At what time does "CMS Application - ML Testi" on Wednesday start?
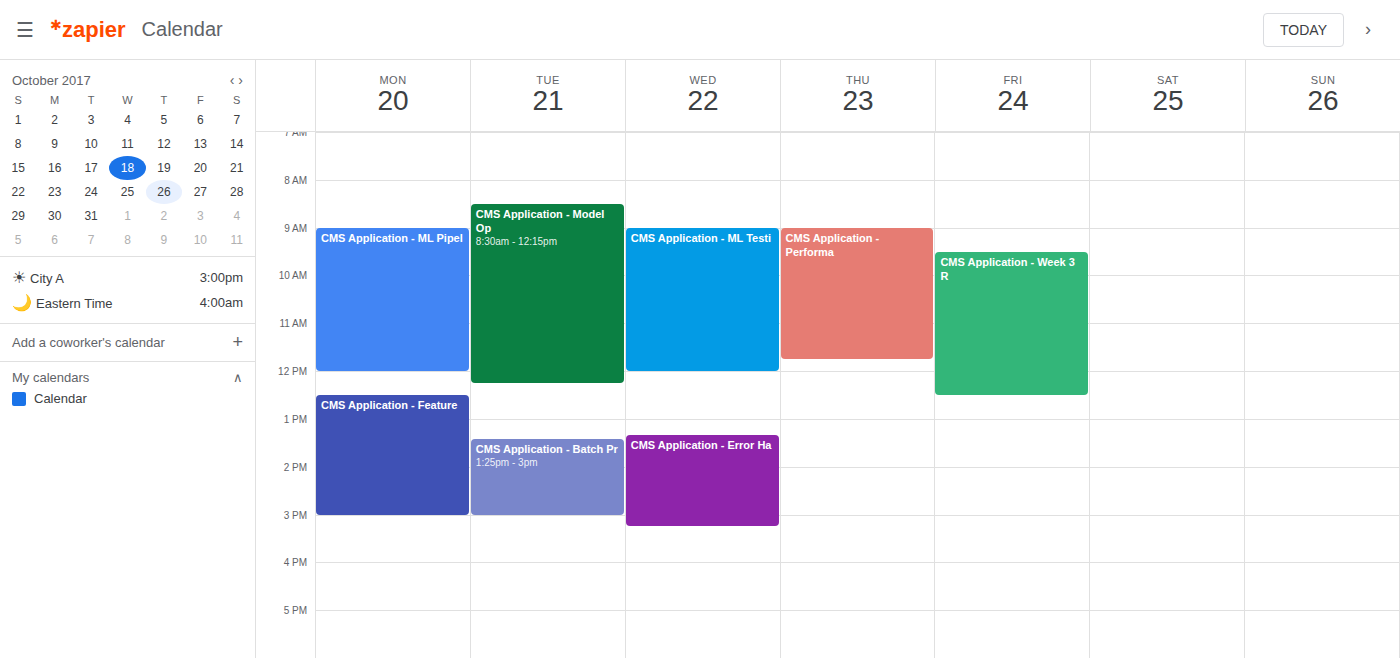
9:00 AM